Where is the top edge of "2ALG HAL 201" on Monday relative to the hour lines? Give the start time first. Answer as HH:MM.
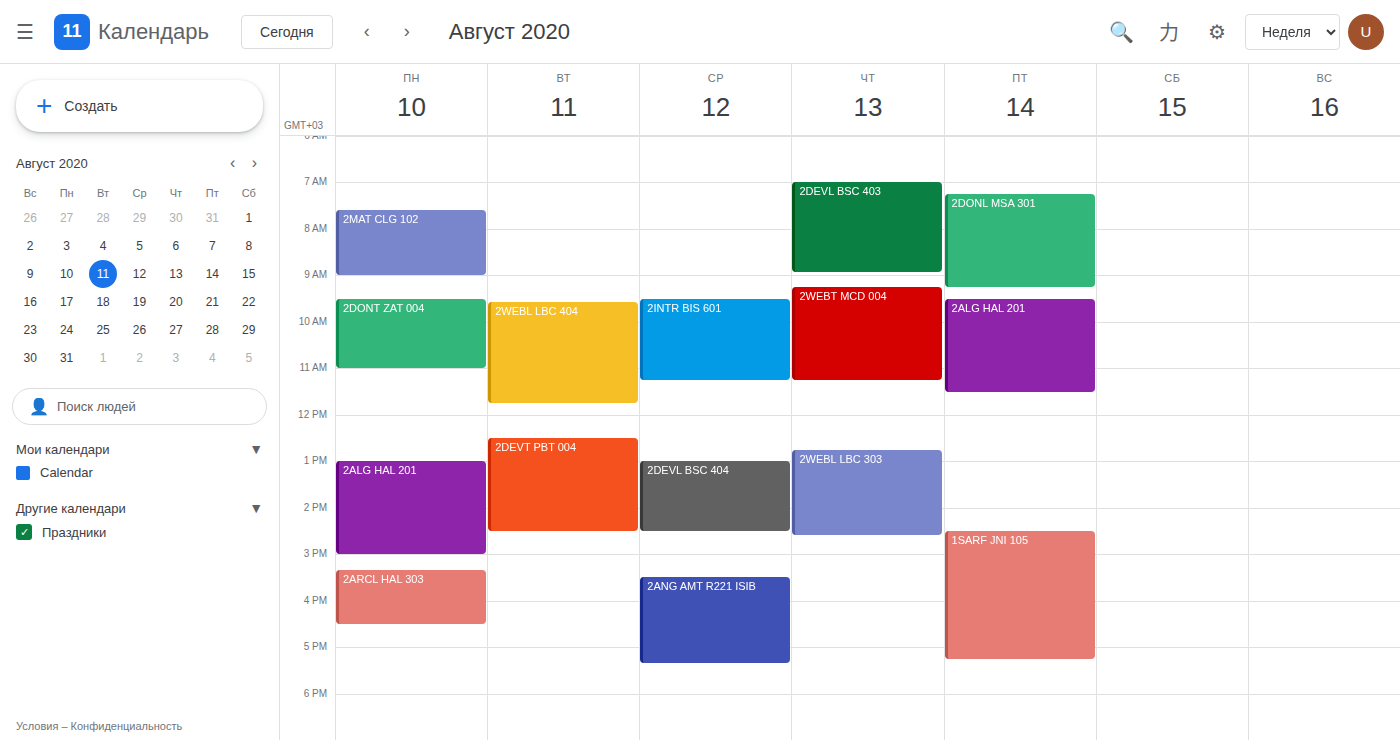
13:00 -- exactly on the 13:00 line.